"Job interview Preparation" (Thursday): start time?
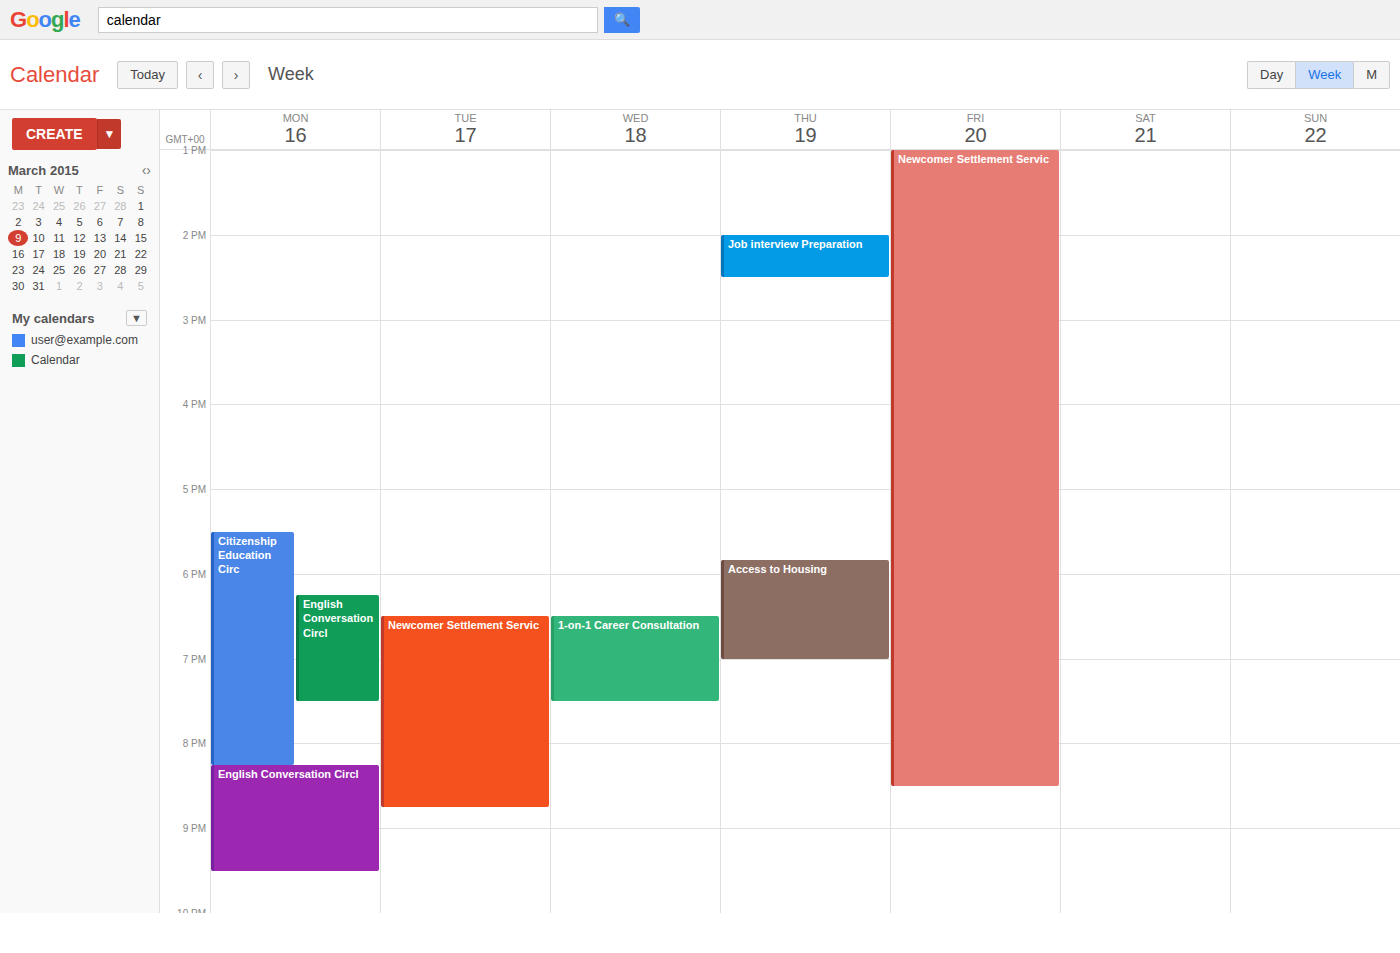
2:00 PM